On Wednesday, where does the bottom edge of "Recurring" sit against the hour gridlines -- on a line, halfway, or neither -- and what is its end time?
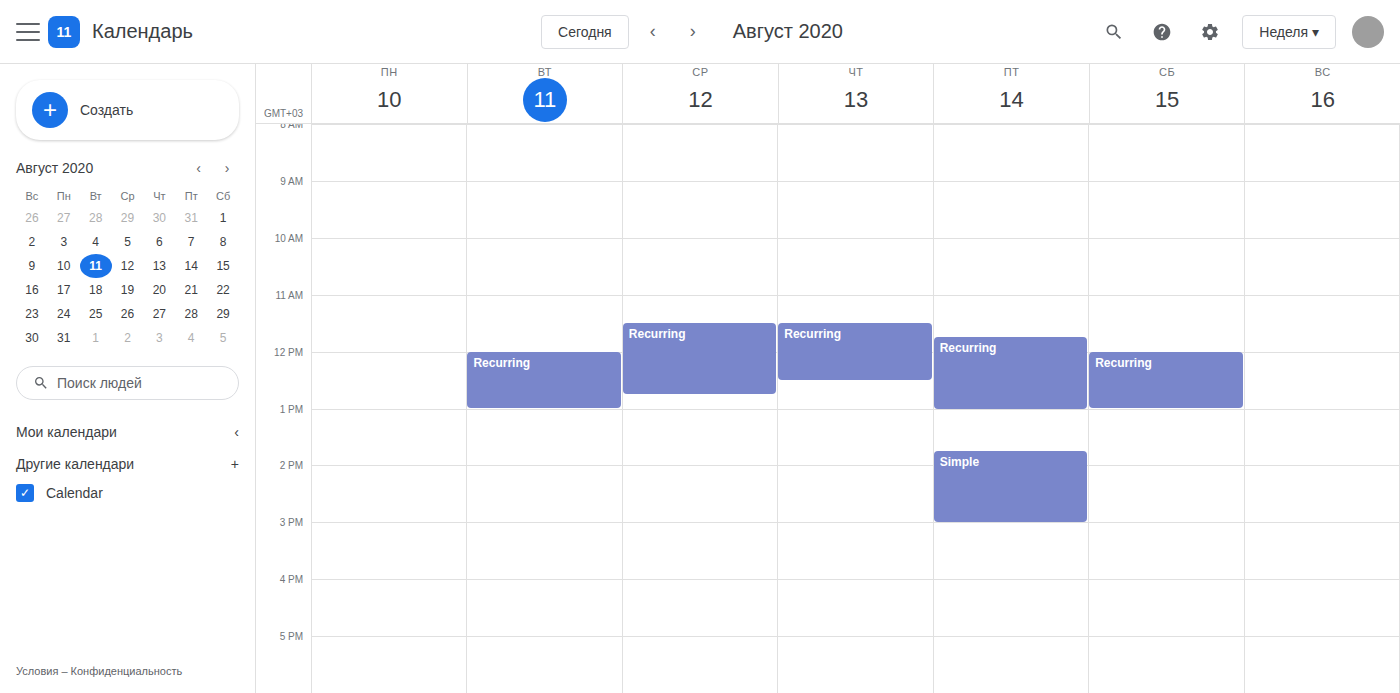
12:45 PM -- neither: three quarters of the way from the 12 PM line to the 1 PM line.